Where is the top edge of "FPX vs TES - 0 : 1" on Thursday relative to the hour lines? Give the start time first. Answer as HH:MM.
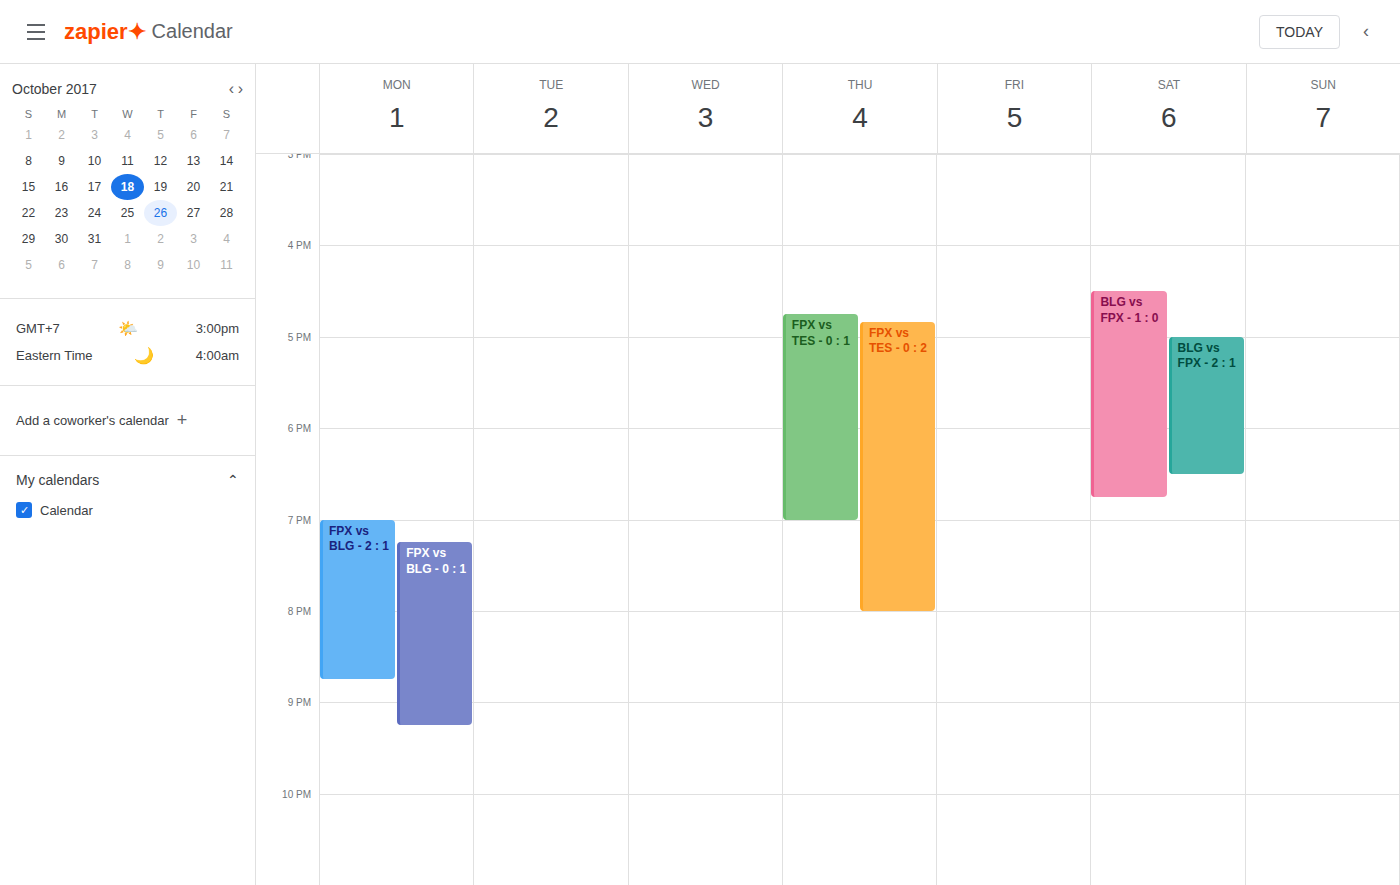
16:45 -- neither: three quarters of the way from the 16:00 line to the 17:00 line.